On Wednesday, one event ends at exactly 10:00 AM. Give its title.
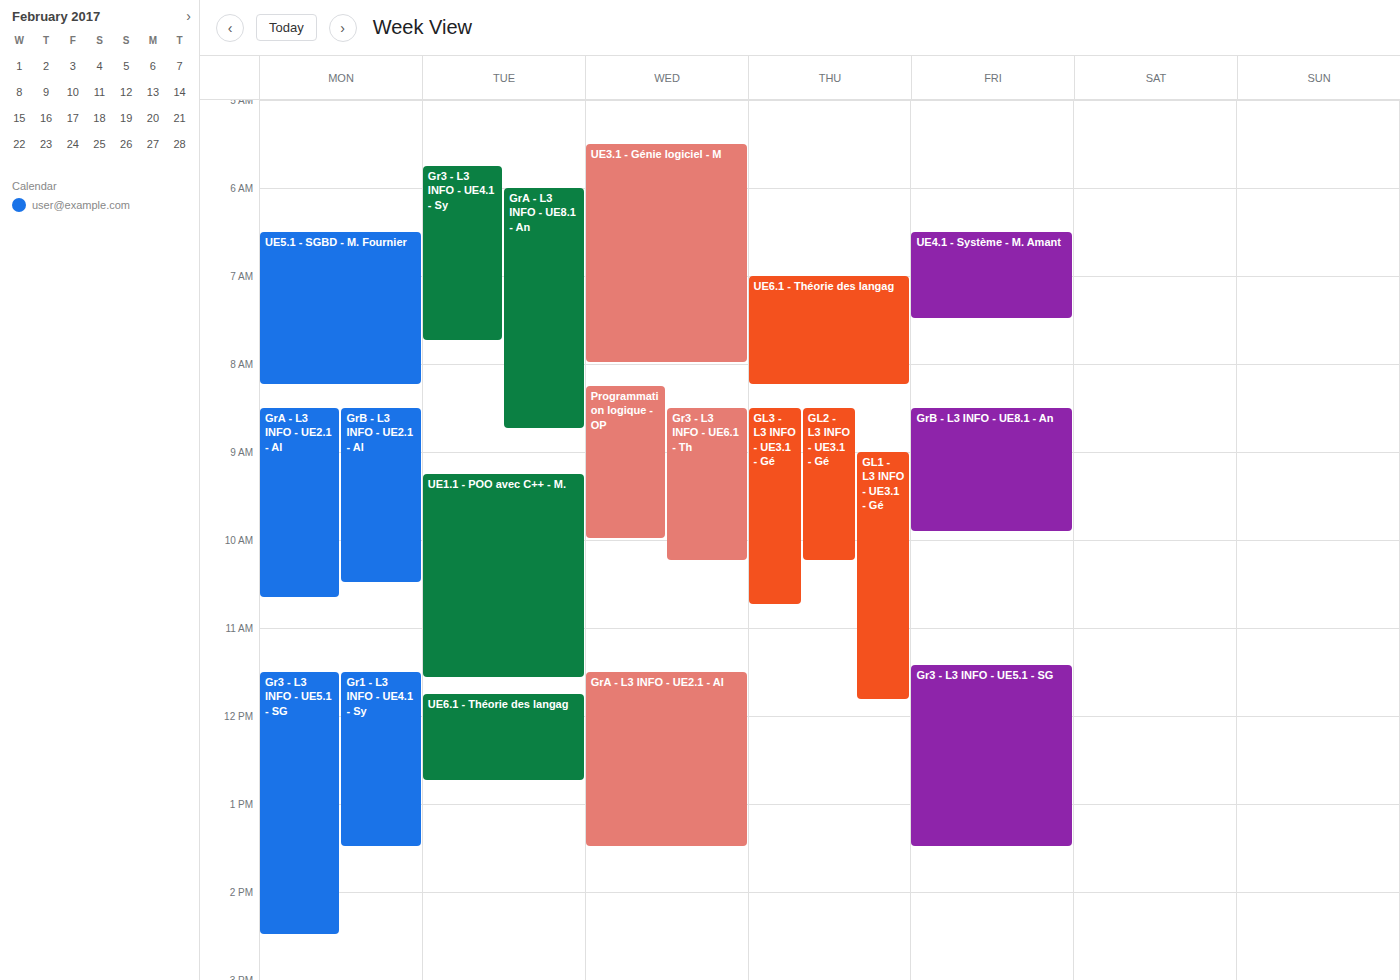
"Programmation logique - OP"